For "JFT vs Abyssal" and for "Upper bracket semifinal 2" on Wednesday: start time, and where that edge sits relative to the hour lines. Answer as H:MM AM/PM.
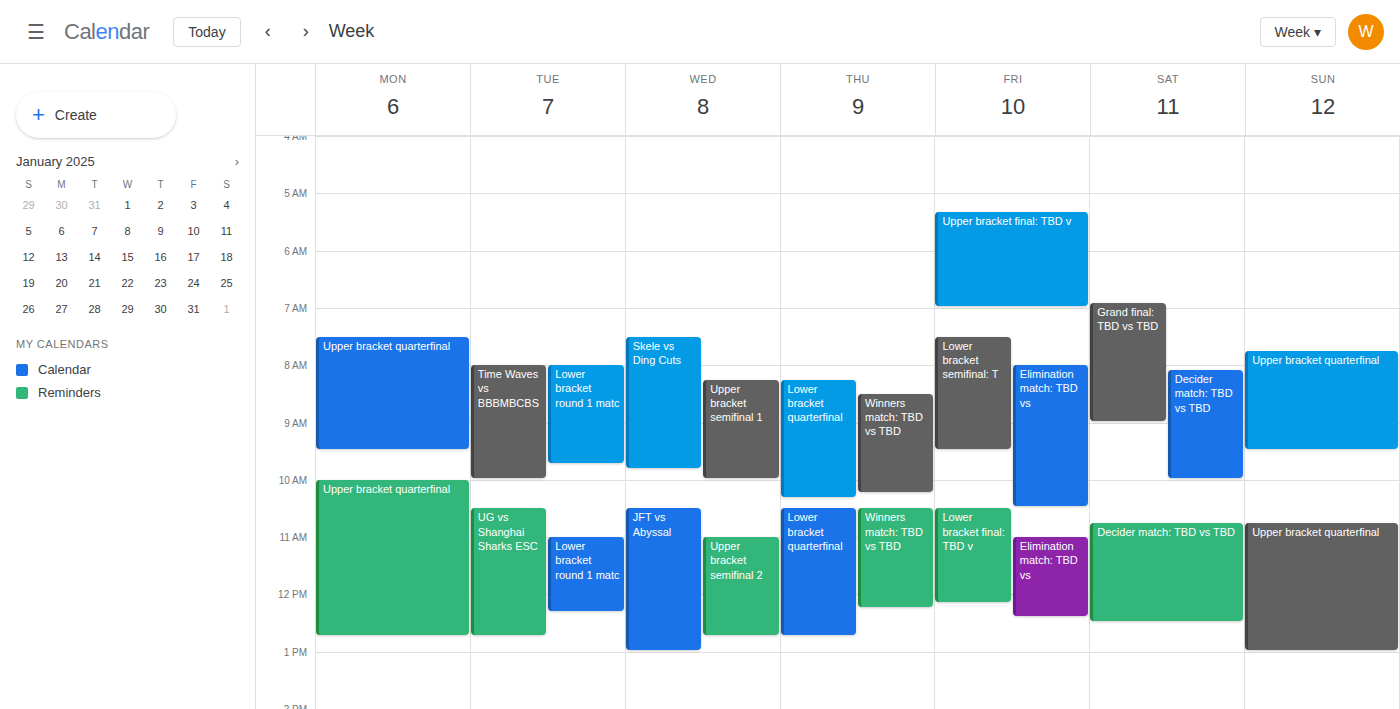
"JFT vs Abyssal": 10:30 AM, halfway between the 10 AM and 11 AM lines. "Upper bracket semifinal 2": 11:00 AM, exactly on the 11 AM line.